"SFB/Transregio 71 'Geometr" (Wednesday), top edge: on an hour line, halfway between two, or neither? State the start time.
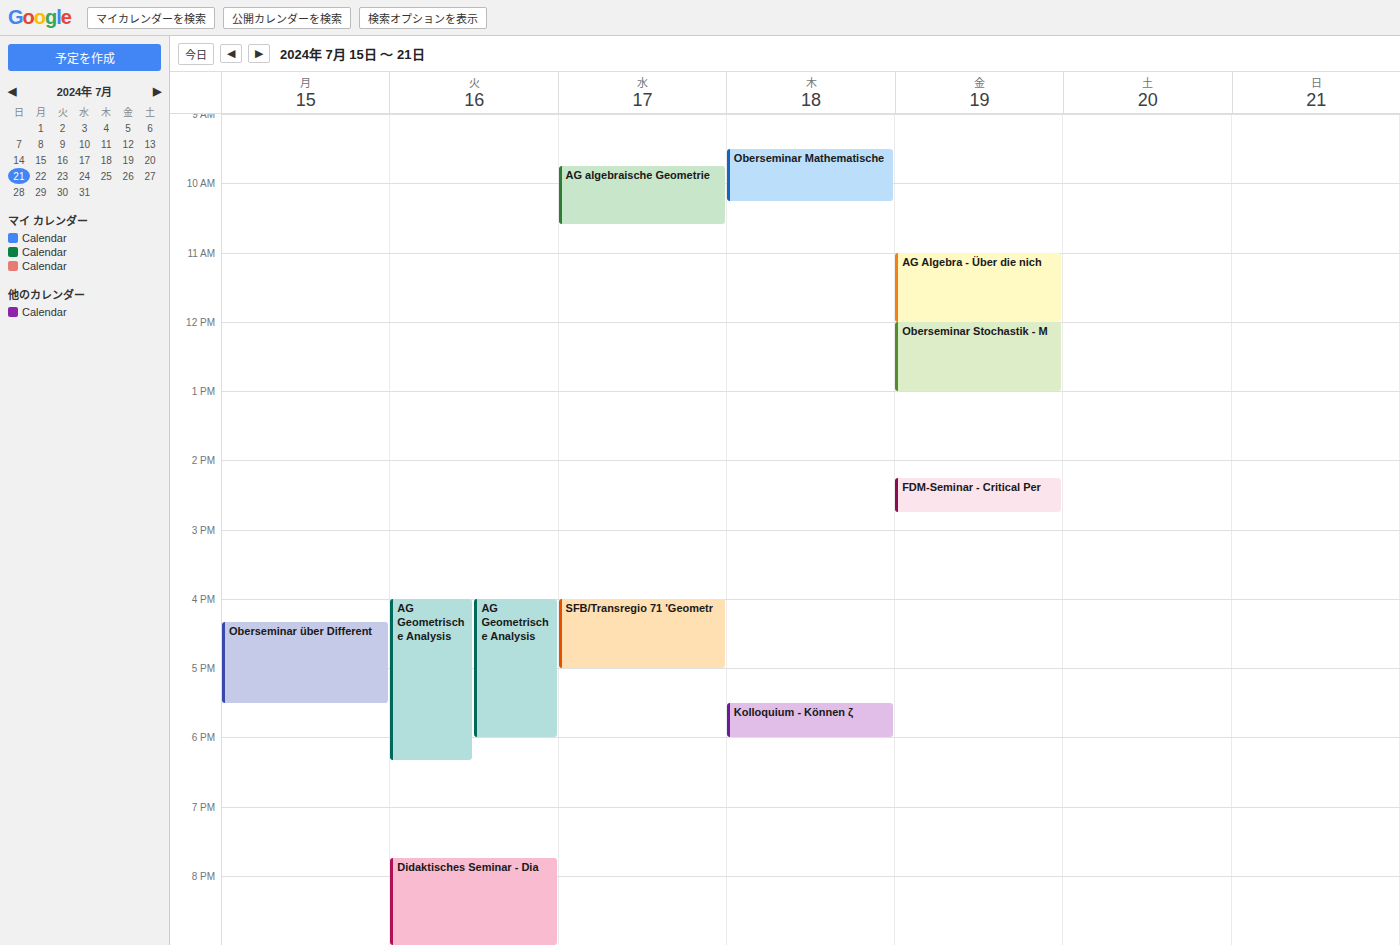
4:00 PM -- exactly on the 4 PM line.